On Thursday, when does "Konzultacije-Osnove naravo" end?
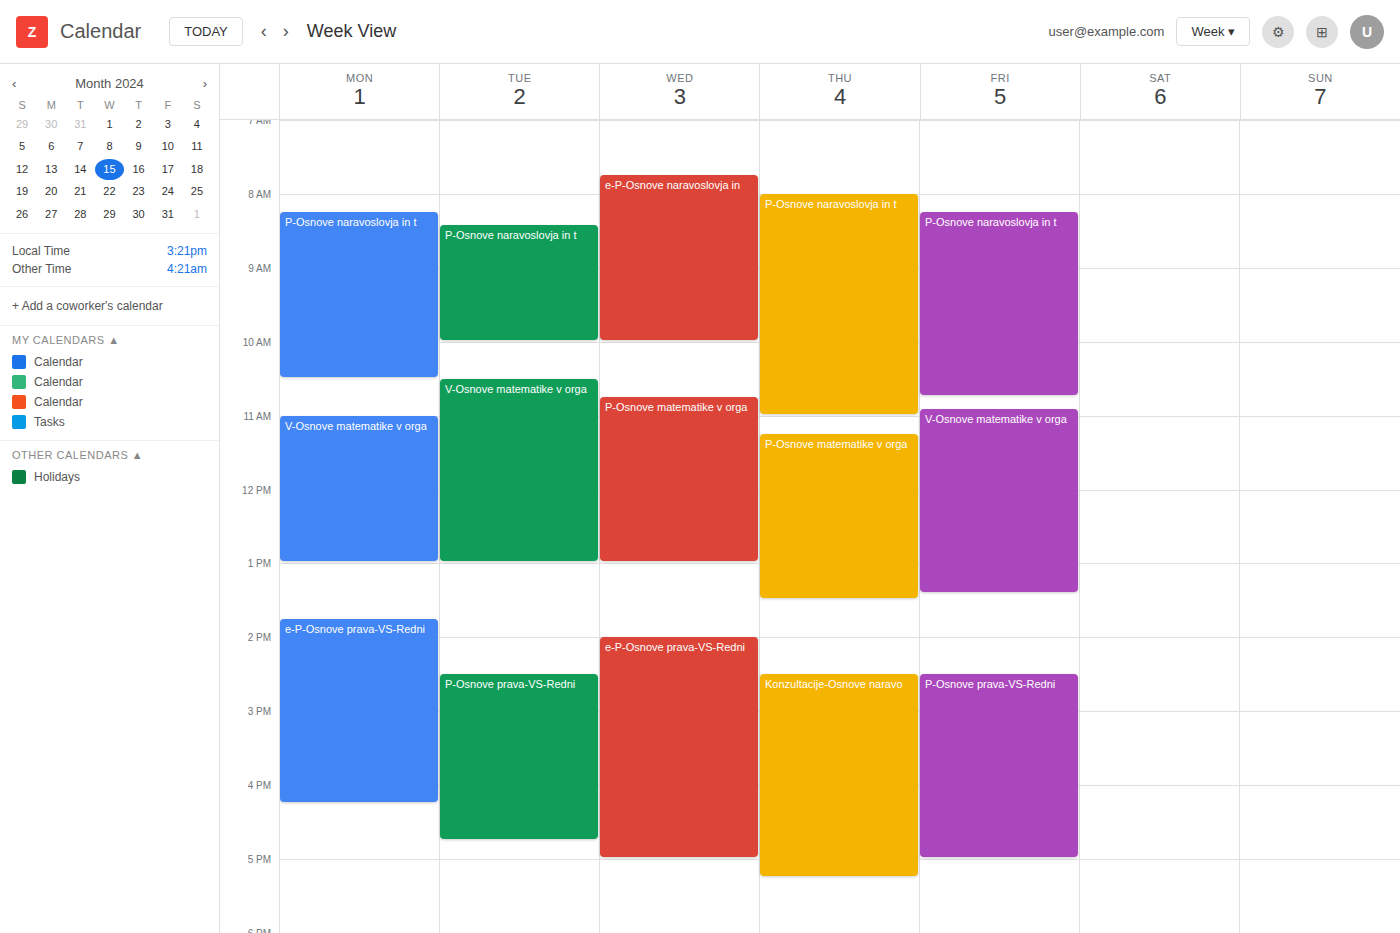
5:15 PM